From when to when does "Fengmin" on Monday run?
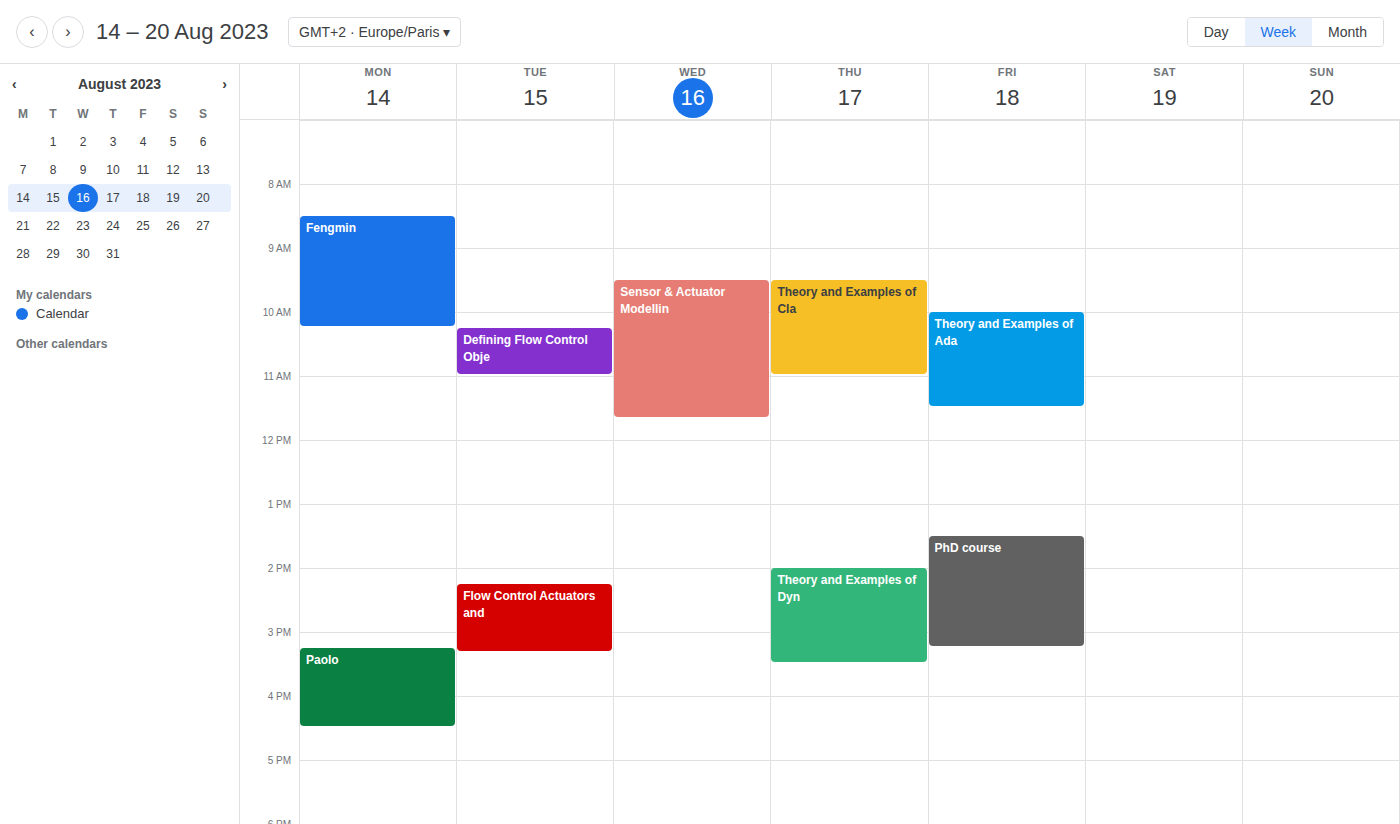
8:30 AM to 10:15 AM